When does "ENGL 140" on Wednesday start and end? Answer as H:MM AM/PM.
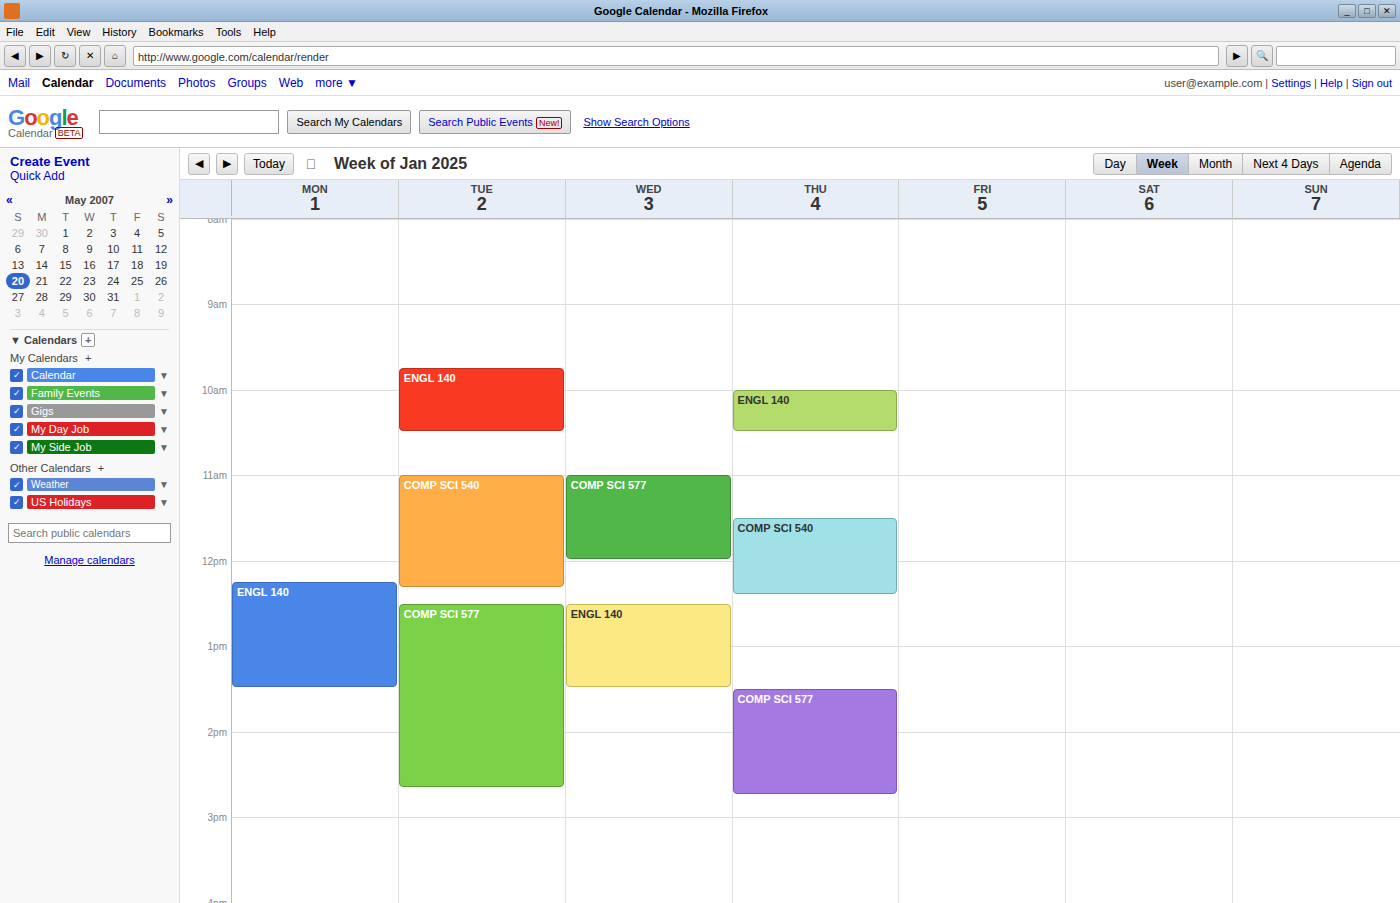
12:30 PM to 1:30 PM